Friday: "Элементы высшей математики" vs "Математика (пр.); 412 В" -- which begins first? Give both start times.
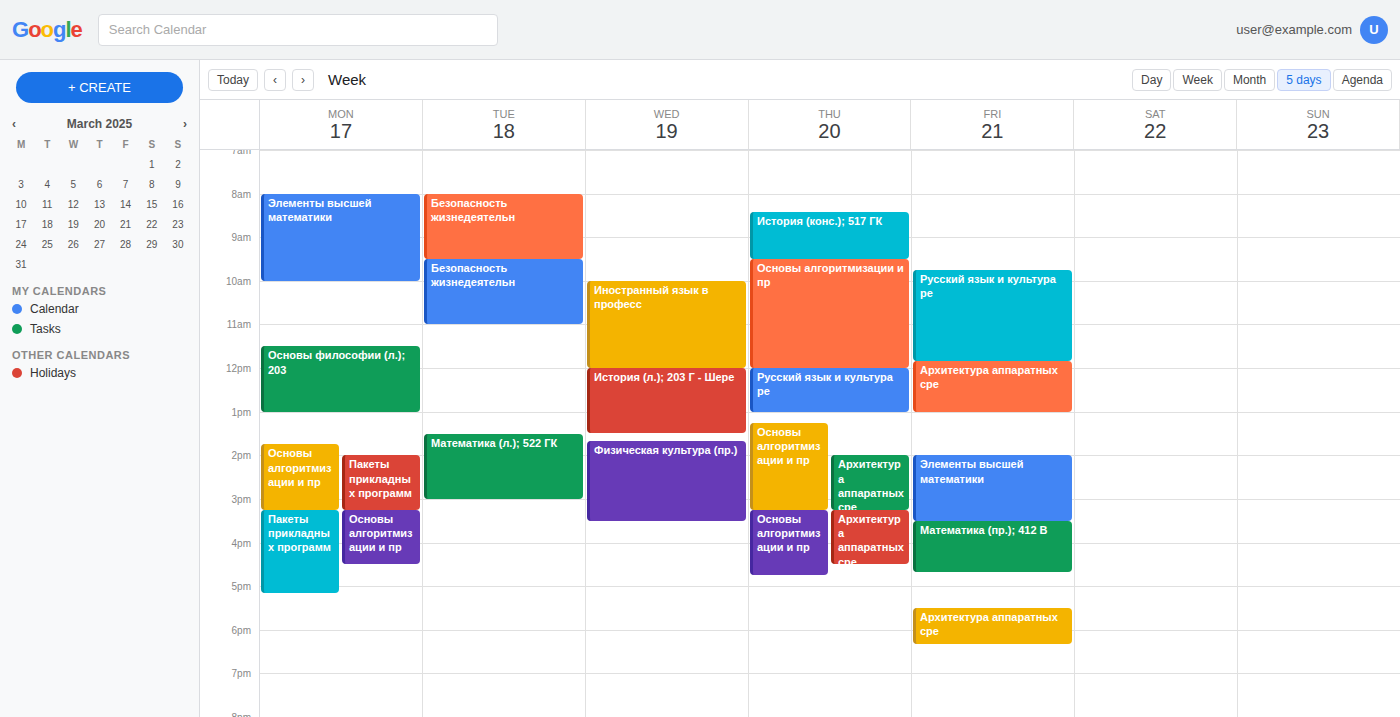
"Элементы высшей математики" 2:00 PM; "Математика (пр.); 412 В" 3:30 PM.